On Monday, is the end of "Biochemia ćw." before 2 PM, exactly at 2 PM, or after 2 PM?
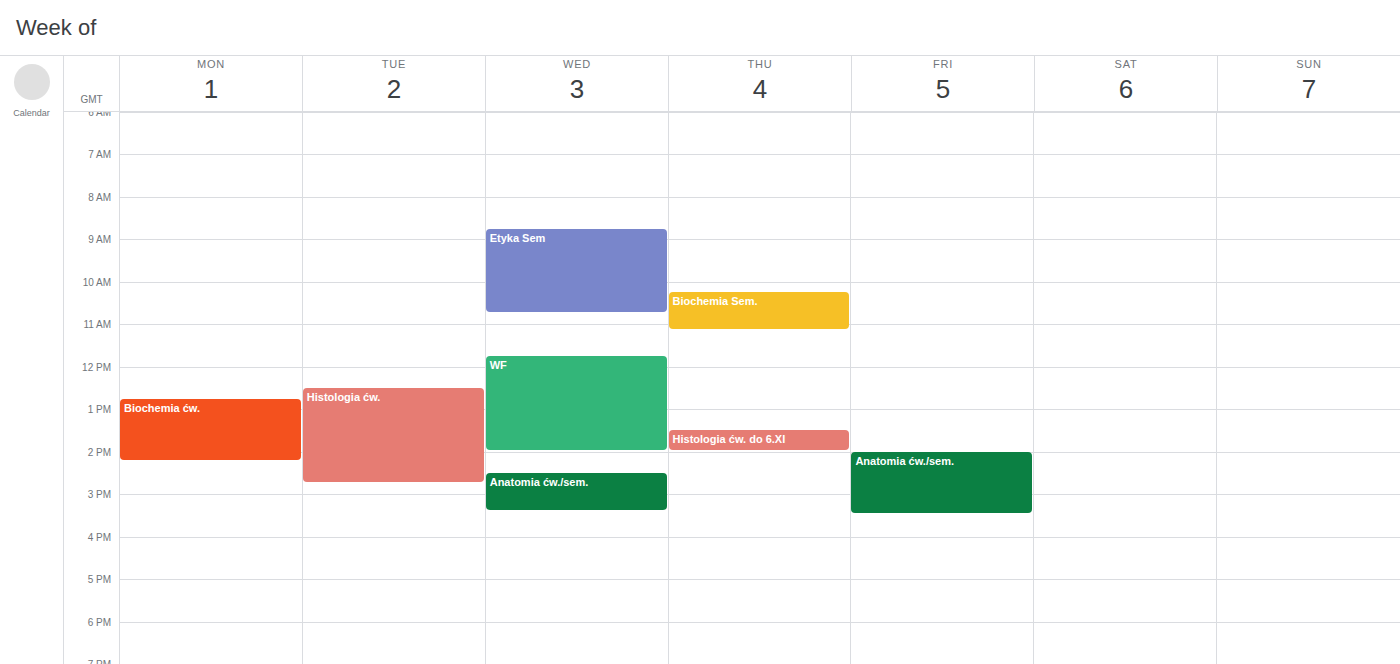
2:15 PM -- after 2 PM, 15 minutes below the 2 PM line.